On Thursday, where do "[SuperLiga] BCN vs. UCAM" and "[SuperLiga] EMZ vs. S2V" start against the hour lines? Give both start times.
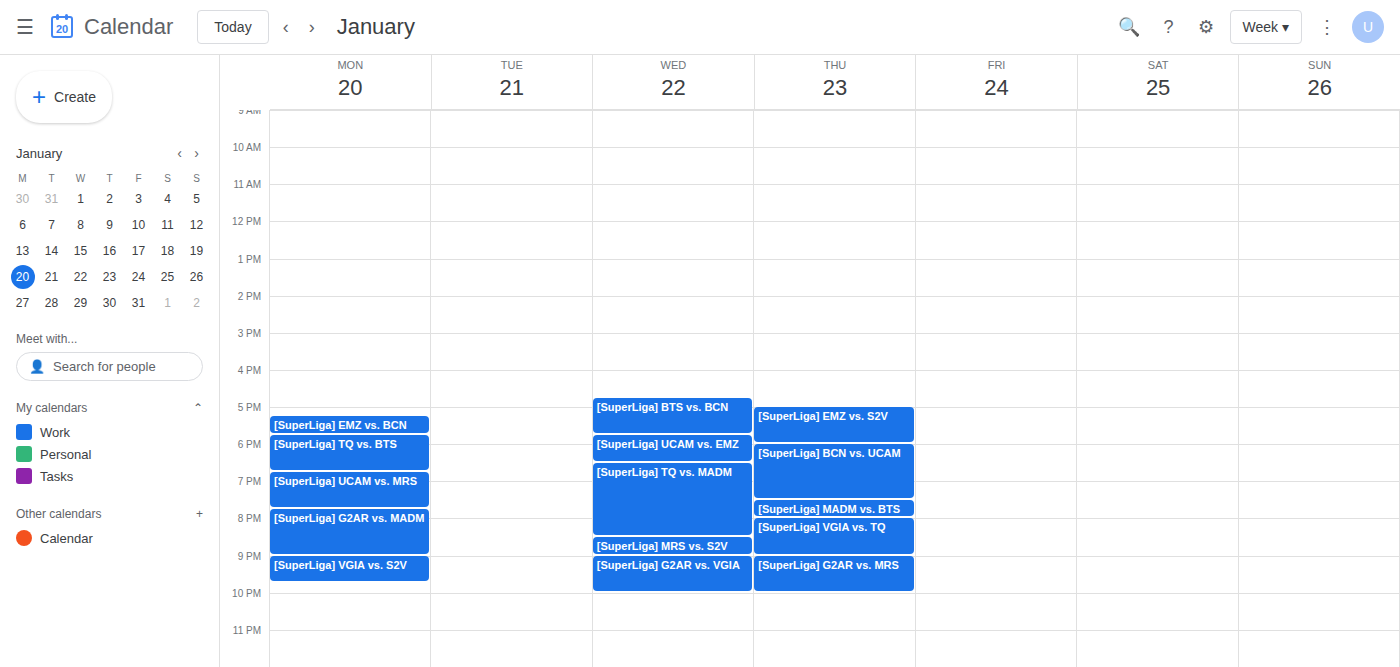
"[SuperLiga] BCN vs. UCAM": 6:00 PM, exactly on the 6 PM line. "[SuperLiga] EMZ vs. S2V": 5:00 PM, exactly on the 5 PM line.